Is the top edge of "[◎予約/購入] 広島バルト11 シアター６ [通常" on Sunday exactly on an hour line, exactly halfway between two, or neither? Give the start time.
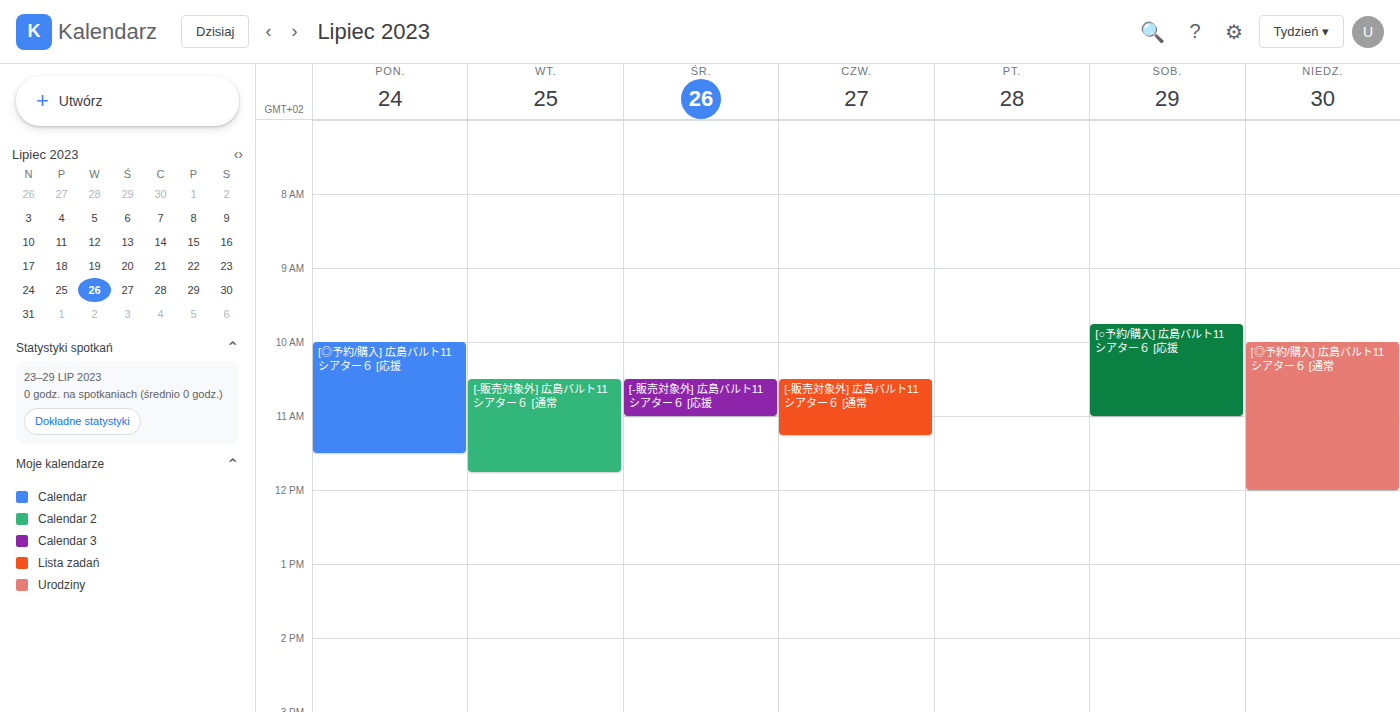
10:00 AM -- exactly on the 10 AM line.